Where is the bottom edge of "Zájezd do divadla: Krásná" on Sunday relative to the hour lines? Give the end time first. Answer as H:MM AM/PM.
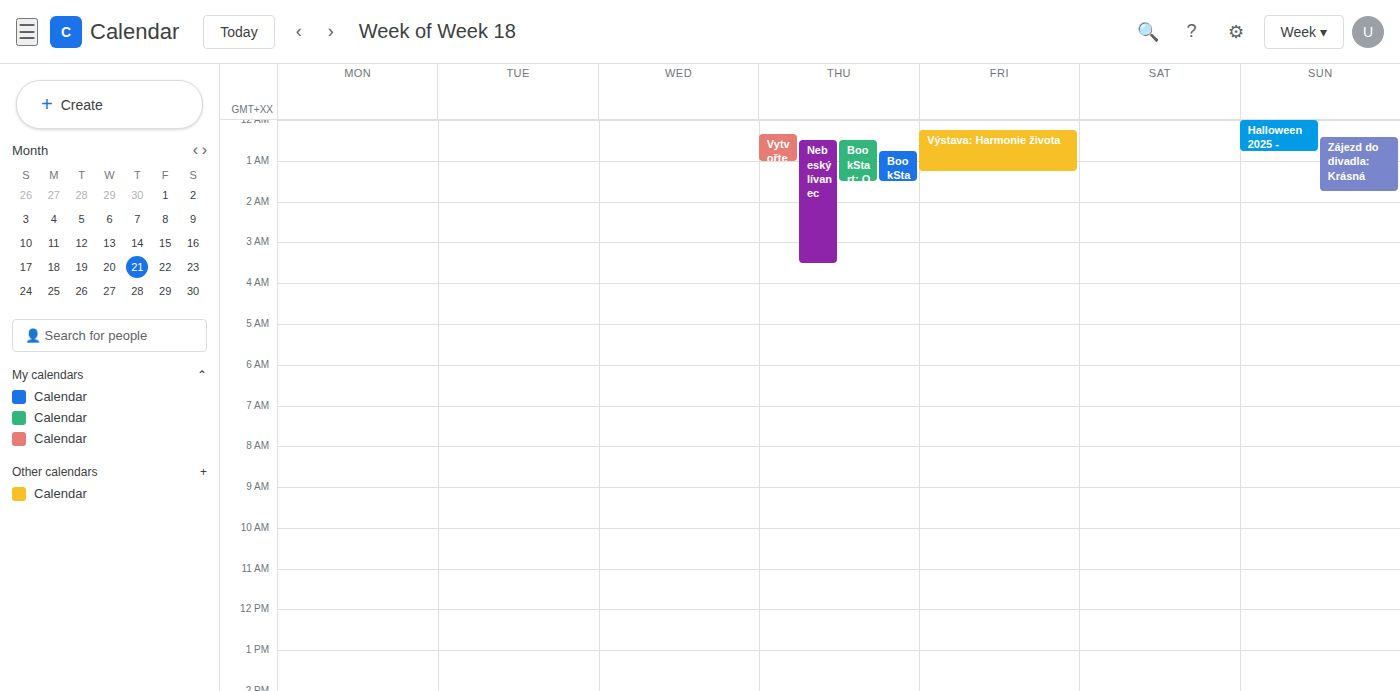
1:45 AM -- neither: three quarters of the way from the 1 AM line to the 2 AM line.